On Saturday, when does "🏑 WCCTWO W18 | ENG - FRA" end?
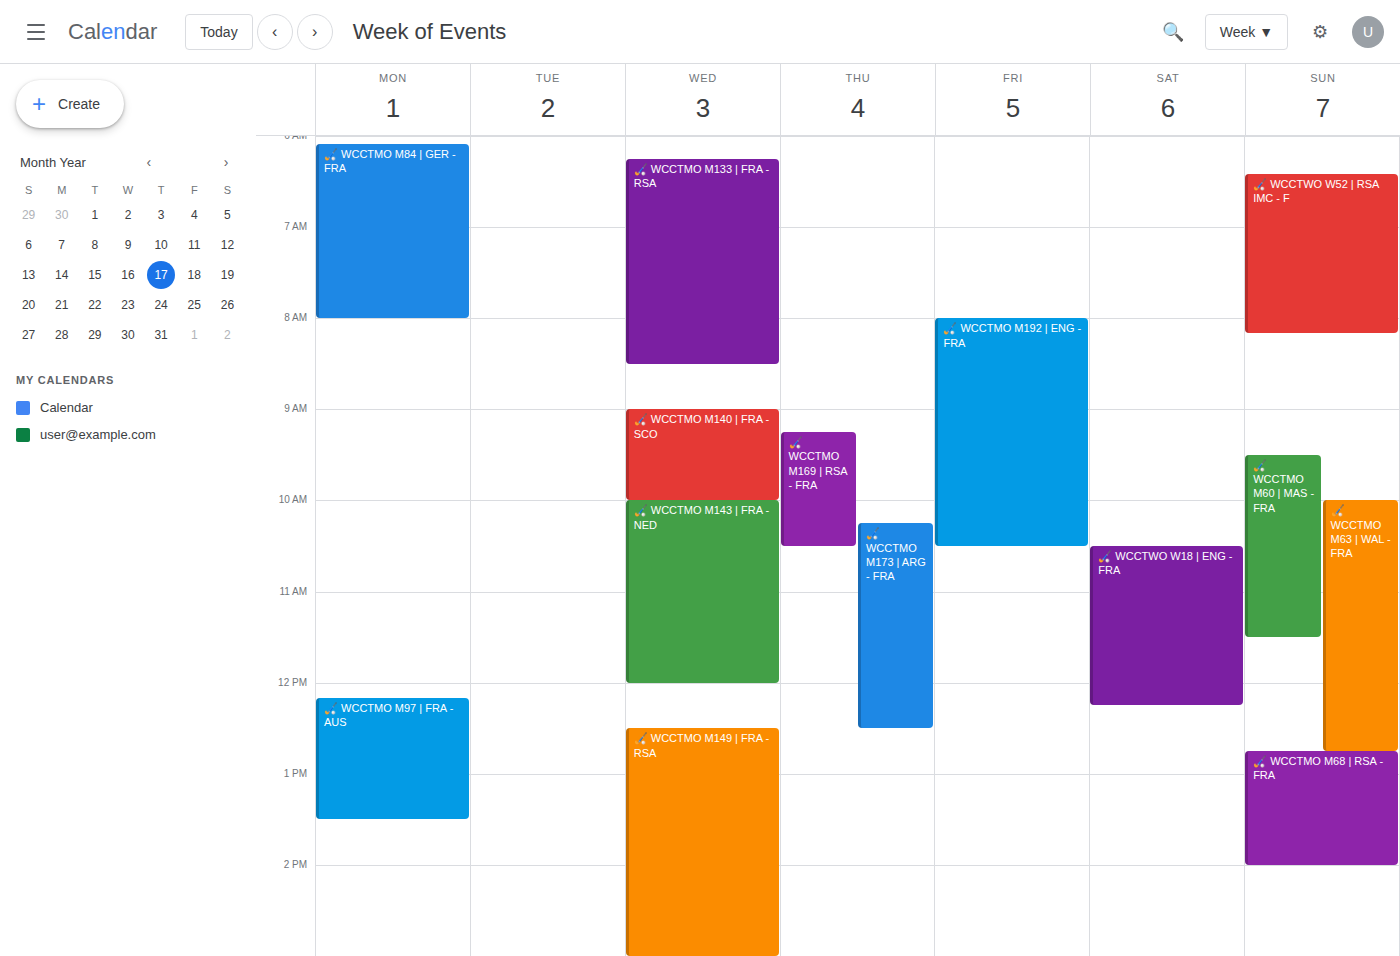
12:15 PM